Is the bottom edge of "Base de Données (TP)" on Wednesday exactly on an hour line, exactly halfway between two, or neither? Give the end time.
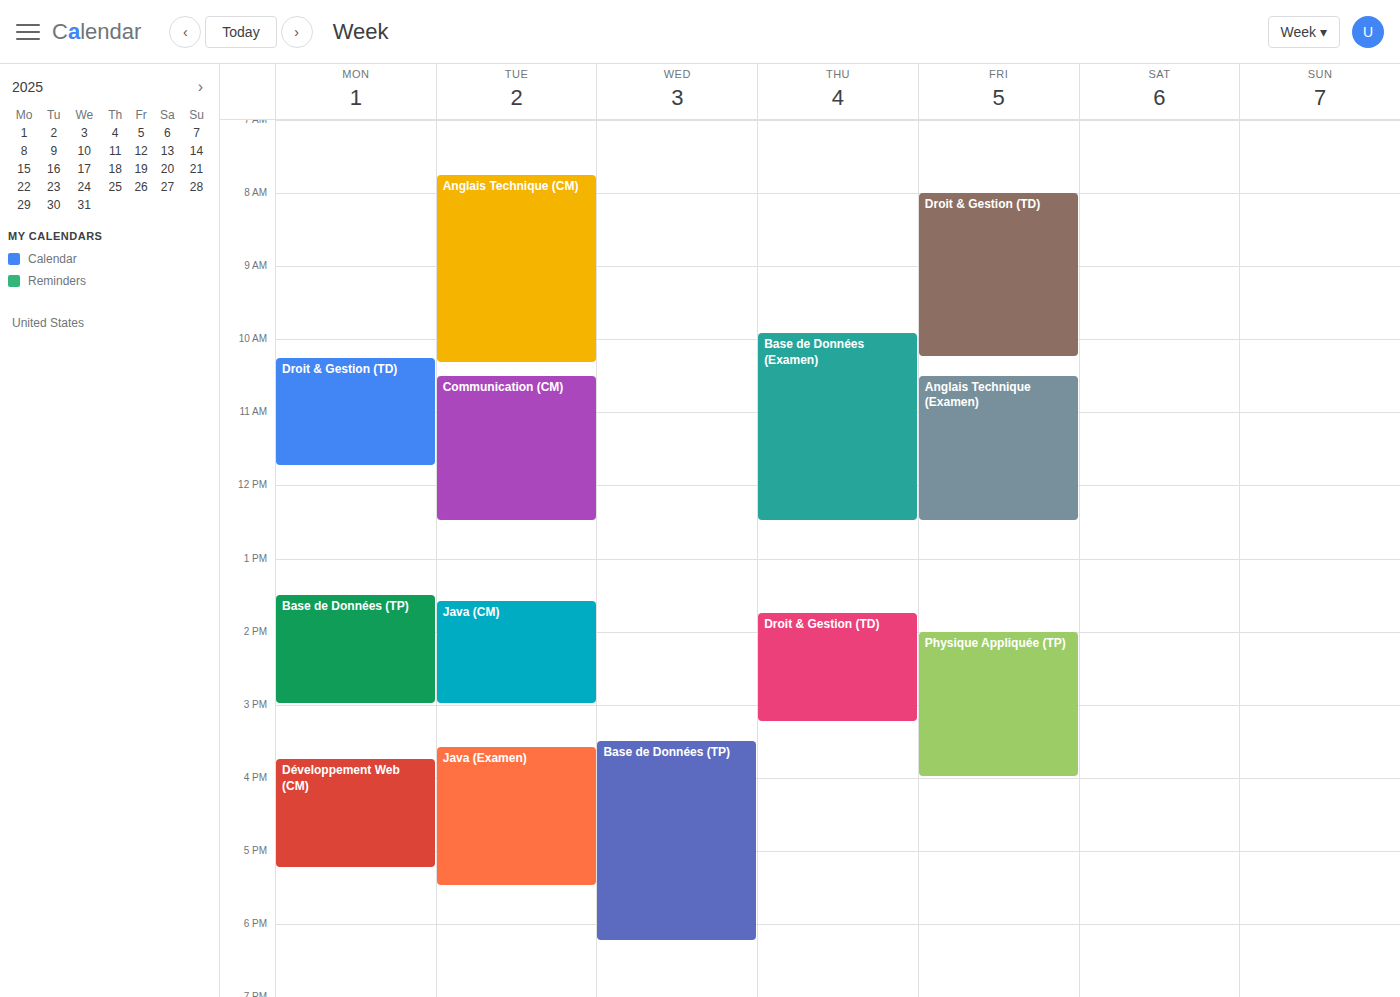
6:15 PM -- neither: a quarter of the way from the 6 PM line to the 7 PM line.